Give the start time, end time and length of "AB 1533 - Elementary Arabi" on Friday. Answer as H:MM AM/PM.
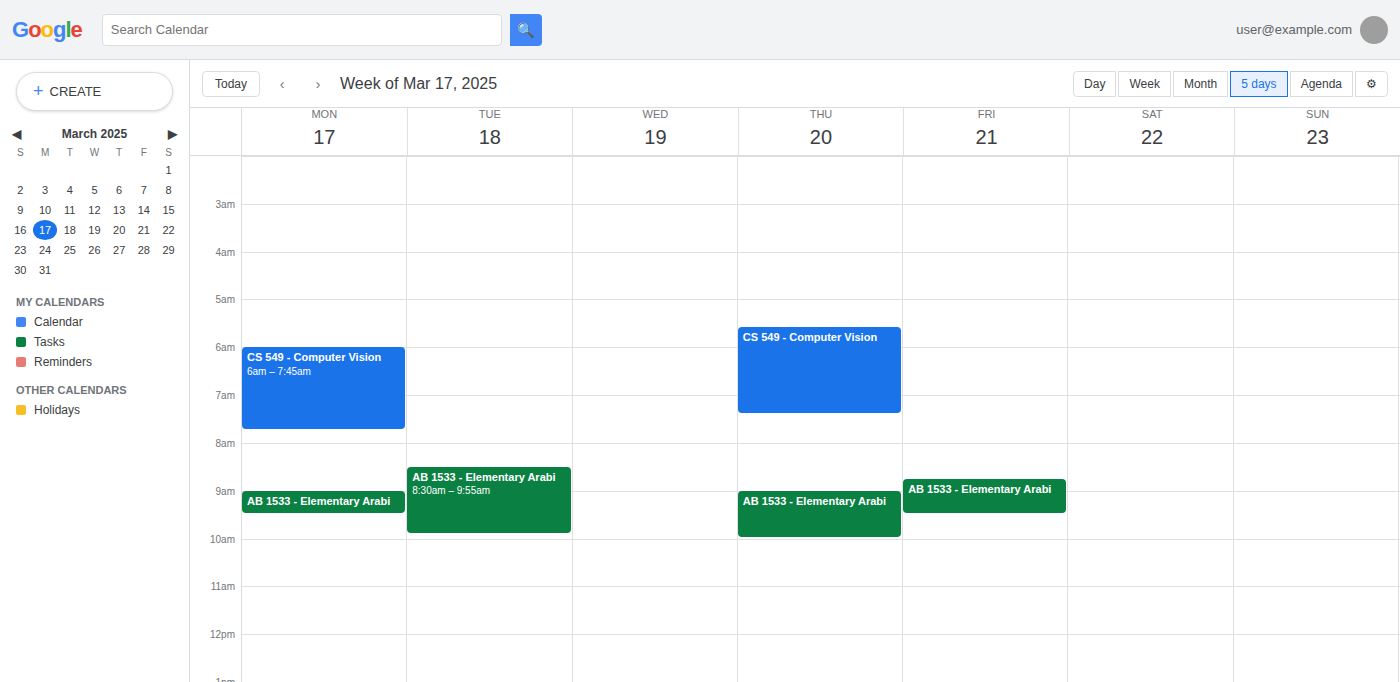
8:45 AM to 9:30 AM, 45 minutes